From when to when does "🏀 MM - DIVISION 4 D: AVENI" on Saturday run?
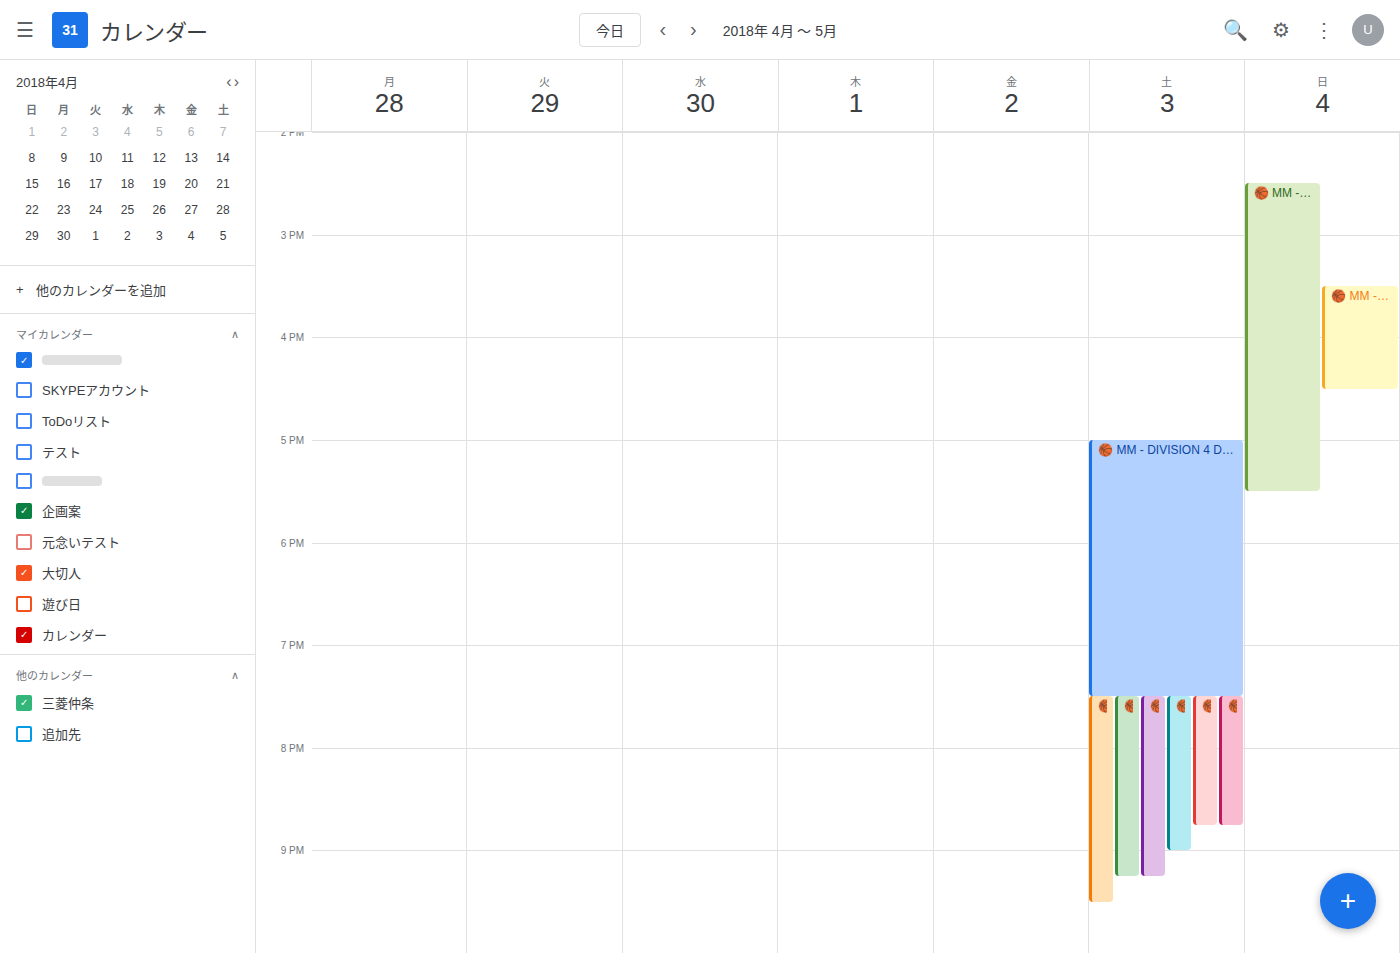
7:30 PM to 8:45 PM